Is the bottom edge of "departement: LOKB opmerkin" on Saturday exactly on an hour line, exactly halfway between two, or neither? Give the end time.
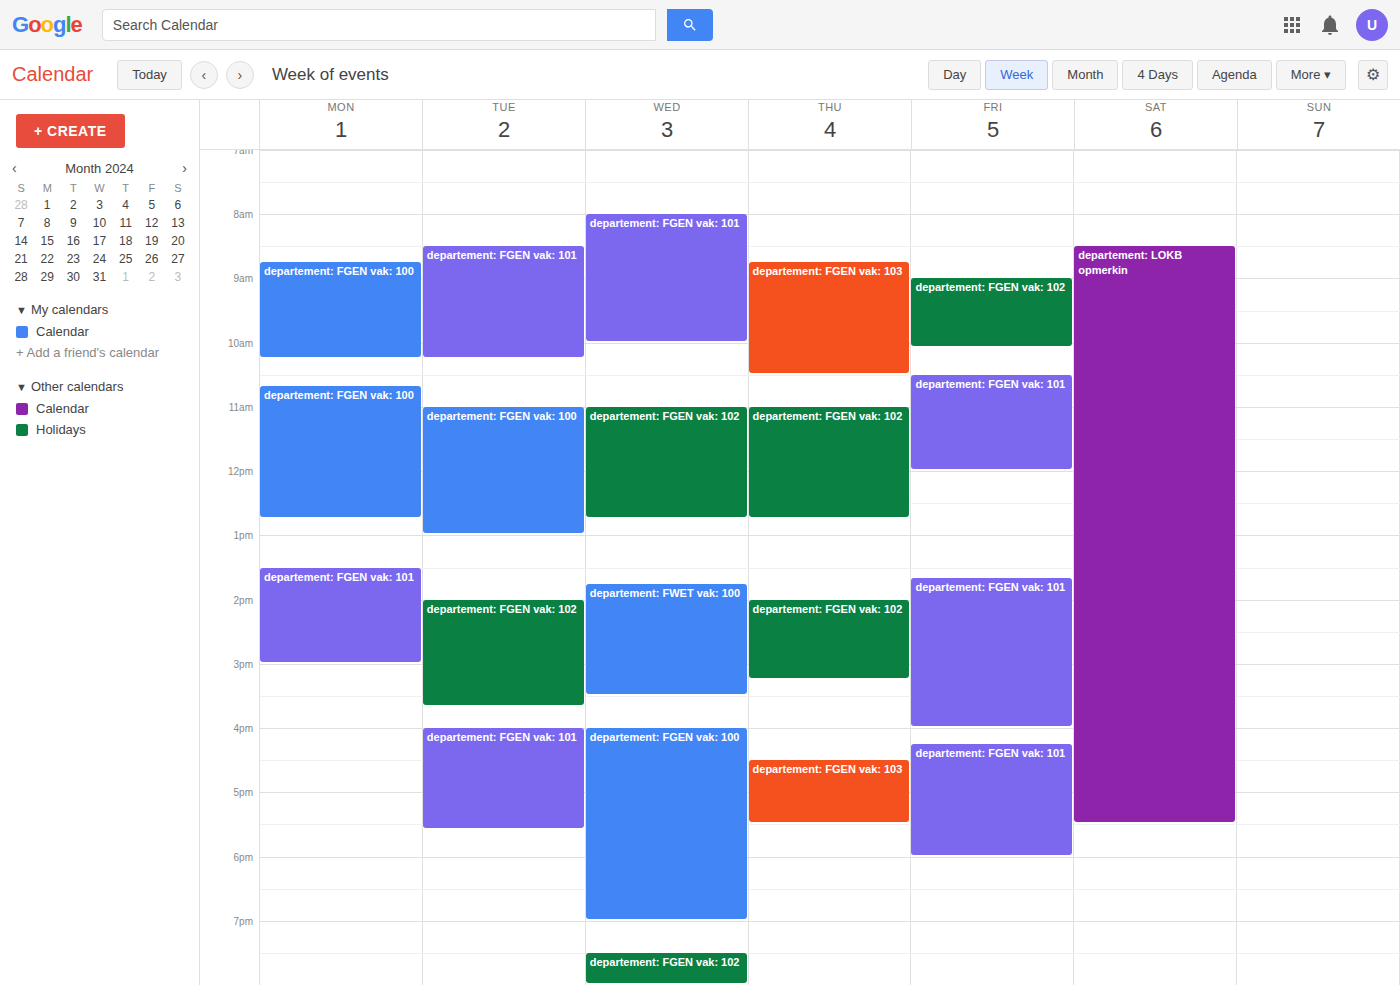
17:30 -- halfway between the 17:00 and 18:00 lines.